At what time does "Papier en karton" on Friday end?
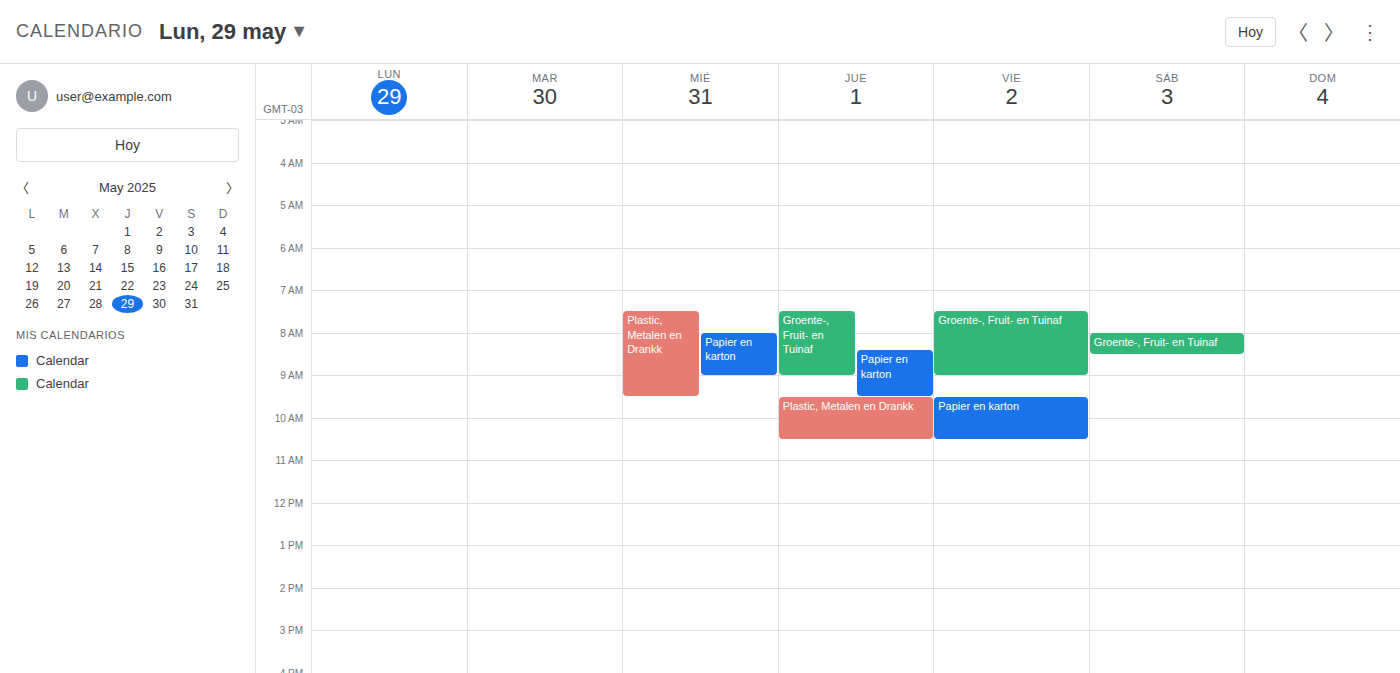
10:30